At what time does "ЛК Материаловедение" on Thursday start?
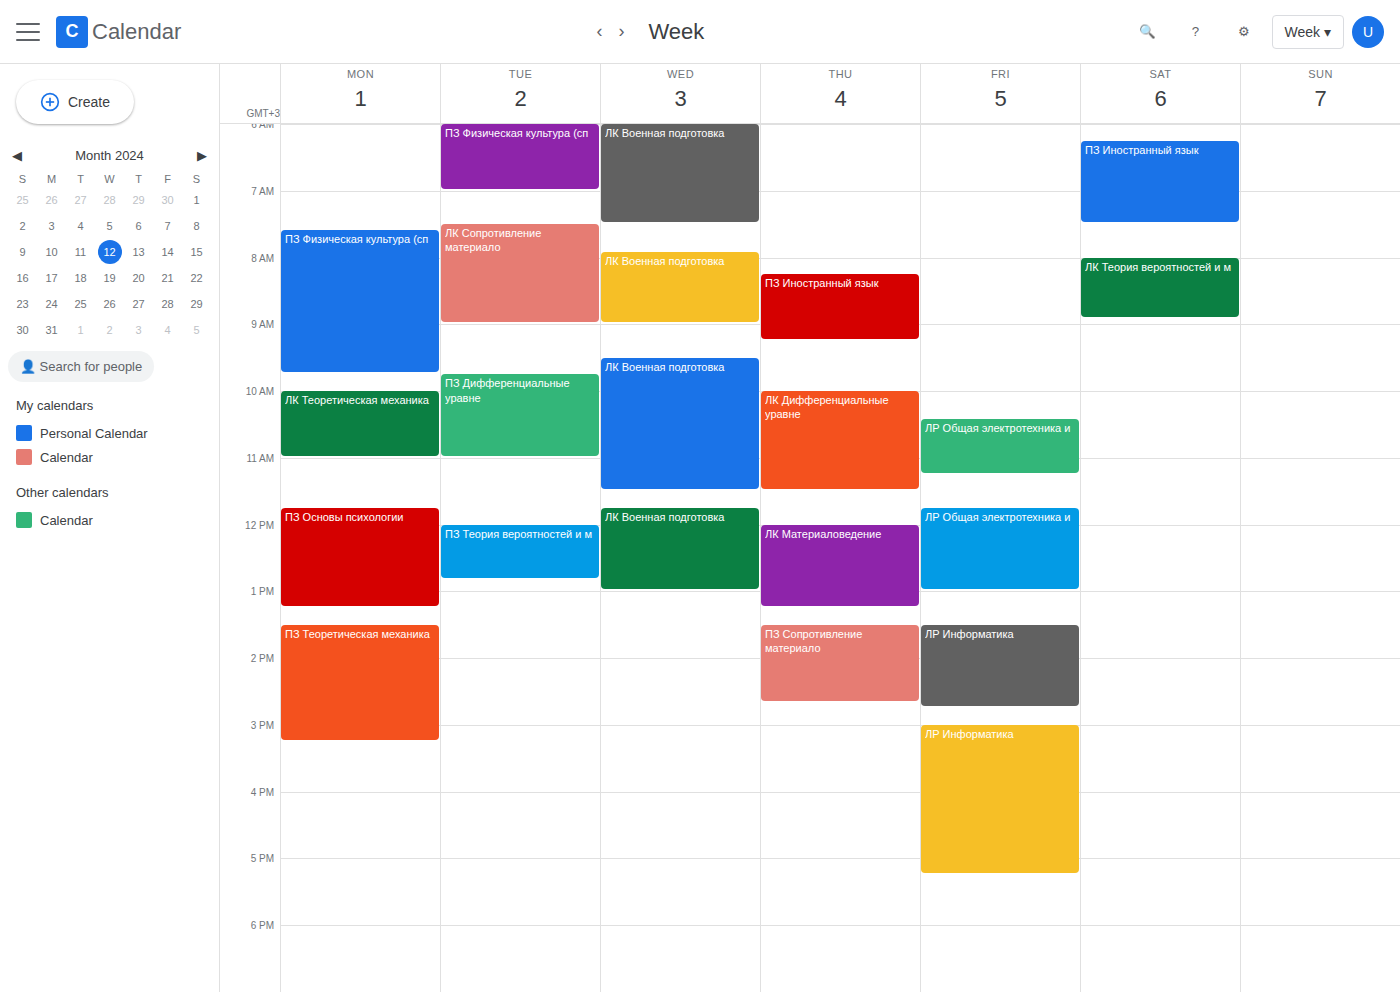
12:00 PM